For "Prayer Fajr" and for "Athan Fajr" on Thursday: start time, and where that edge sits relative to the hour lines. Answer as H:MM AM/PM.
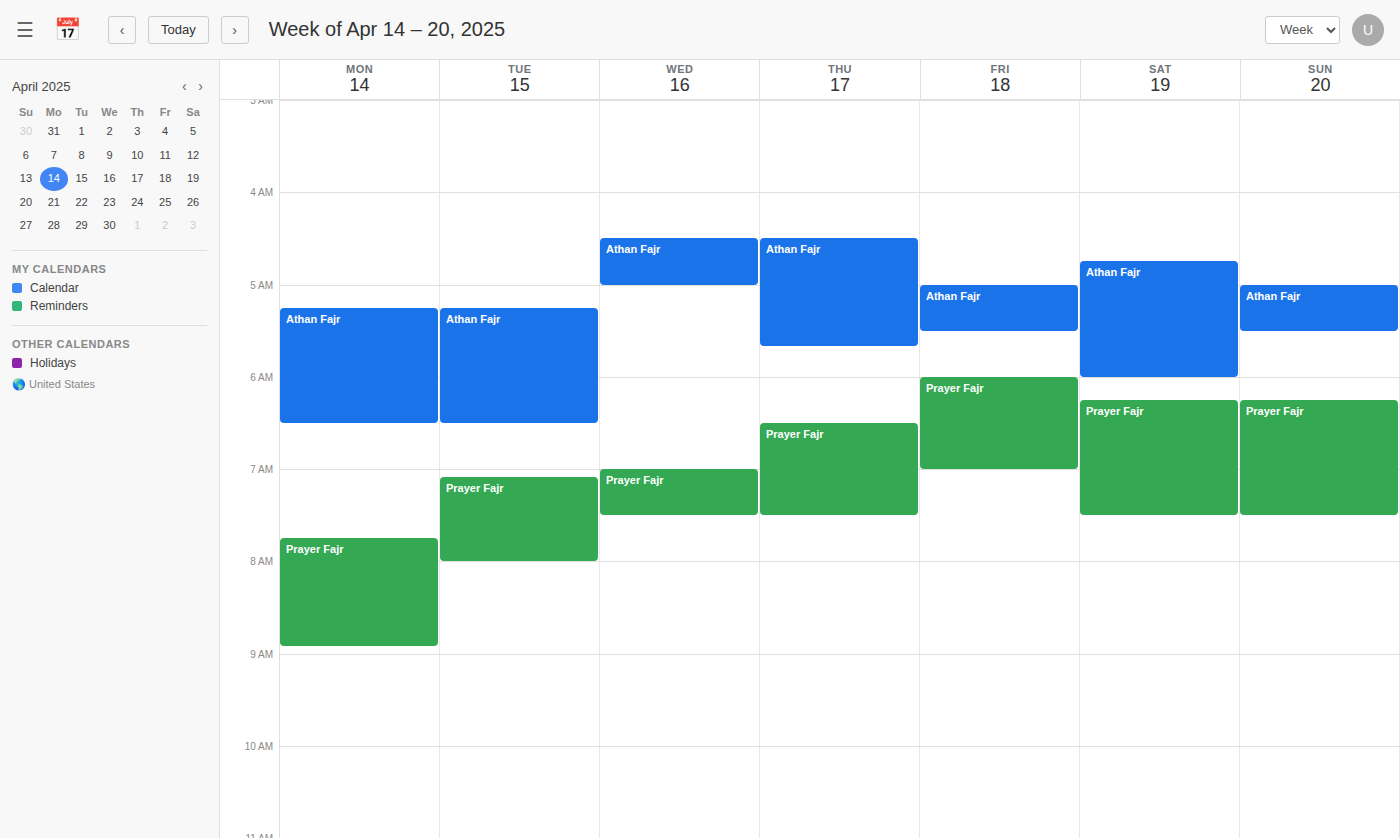
"Prayer Fajr": 6:30 AM, halfway between the 6 AM and 7 AM lines. "Athan Fajr": 4:30 AM, halfway between the 4 AM and 5 AM lines.